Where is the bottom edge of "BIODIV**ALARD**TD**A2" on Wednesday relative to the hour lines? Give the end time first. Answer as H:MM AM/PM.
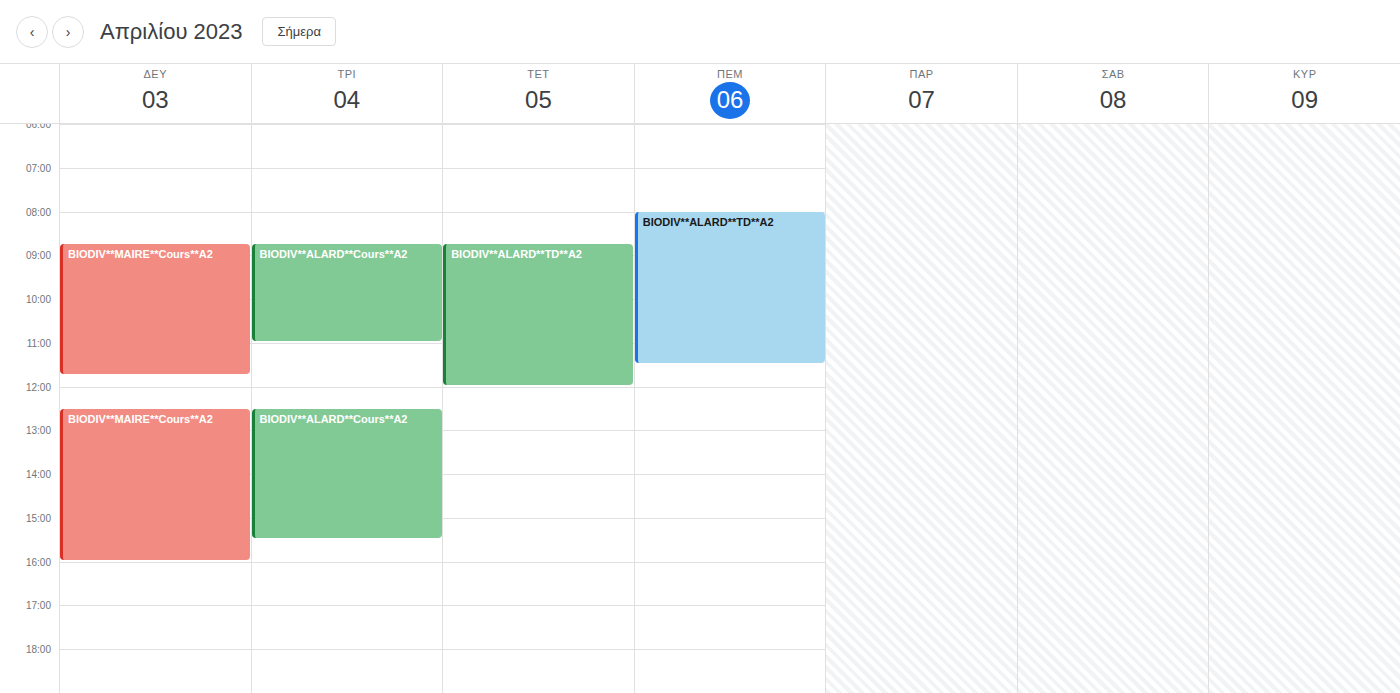
12:00 PM -- exactly on the 12 PM line.